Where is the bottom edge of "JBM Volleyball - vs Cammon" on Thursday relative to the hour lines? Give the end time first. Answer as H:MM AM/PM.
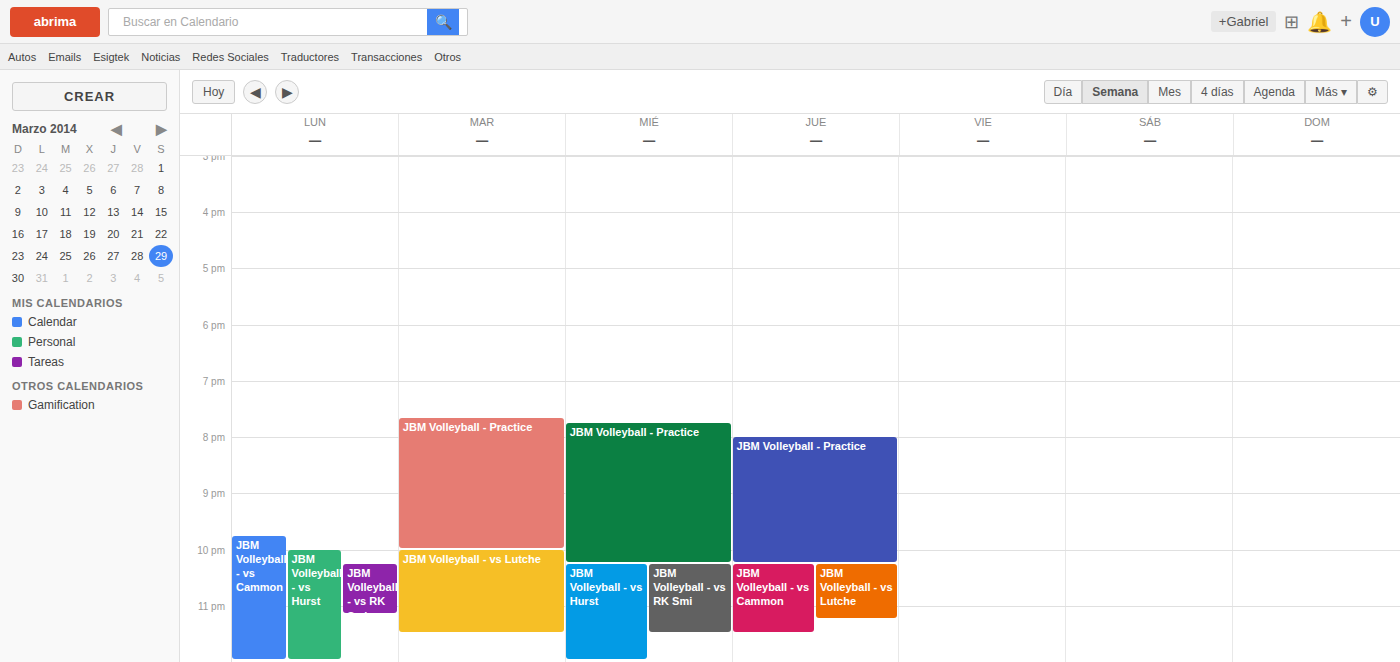
11:30 PM -- halfway between the 11 PM and 12 AM lines.